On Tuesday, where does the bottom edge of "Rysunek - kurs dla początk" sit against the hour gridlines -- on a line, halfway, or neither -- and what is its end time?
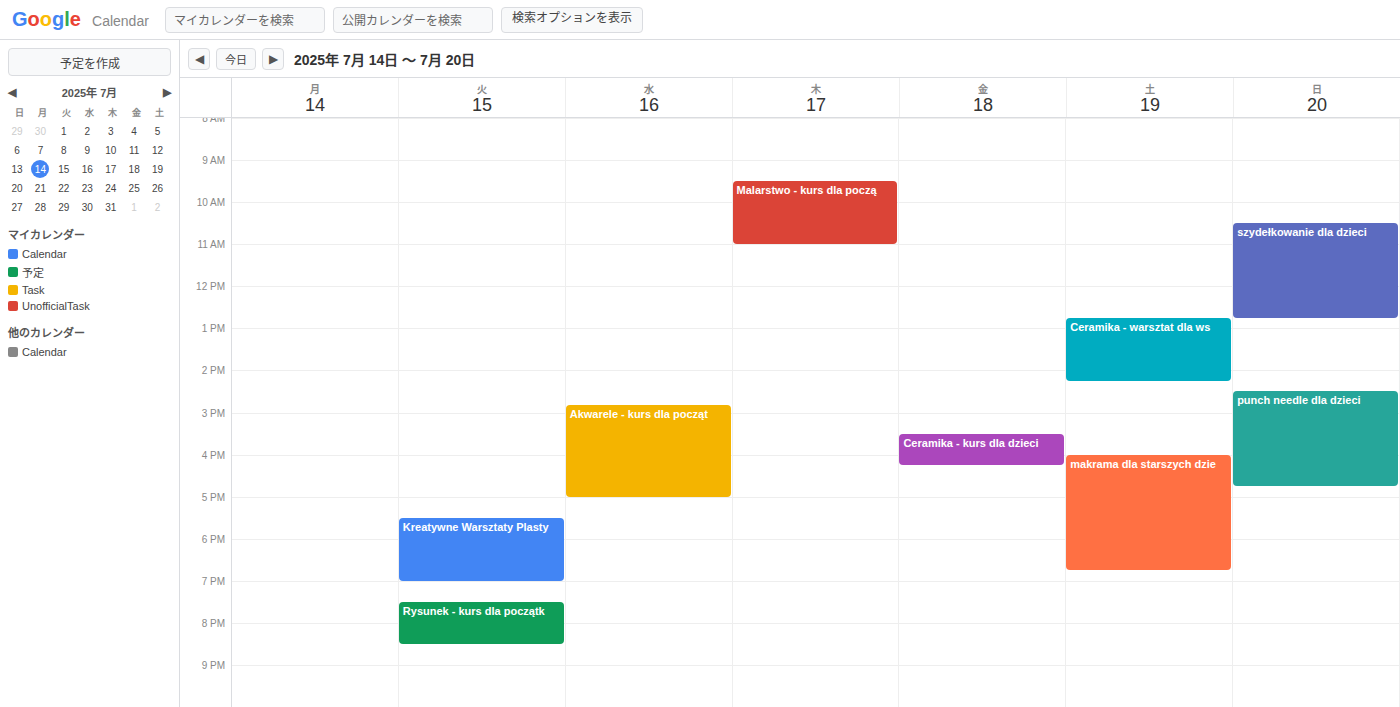
8:30 PM -- halfway between the 8 PM and 9 PM lines.